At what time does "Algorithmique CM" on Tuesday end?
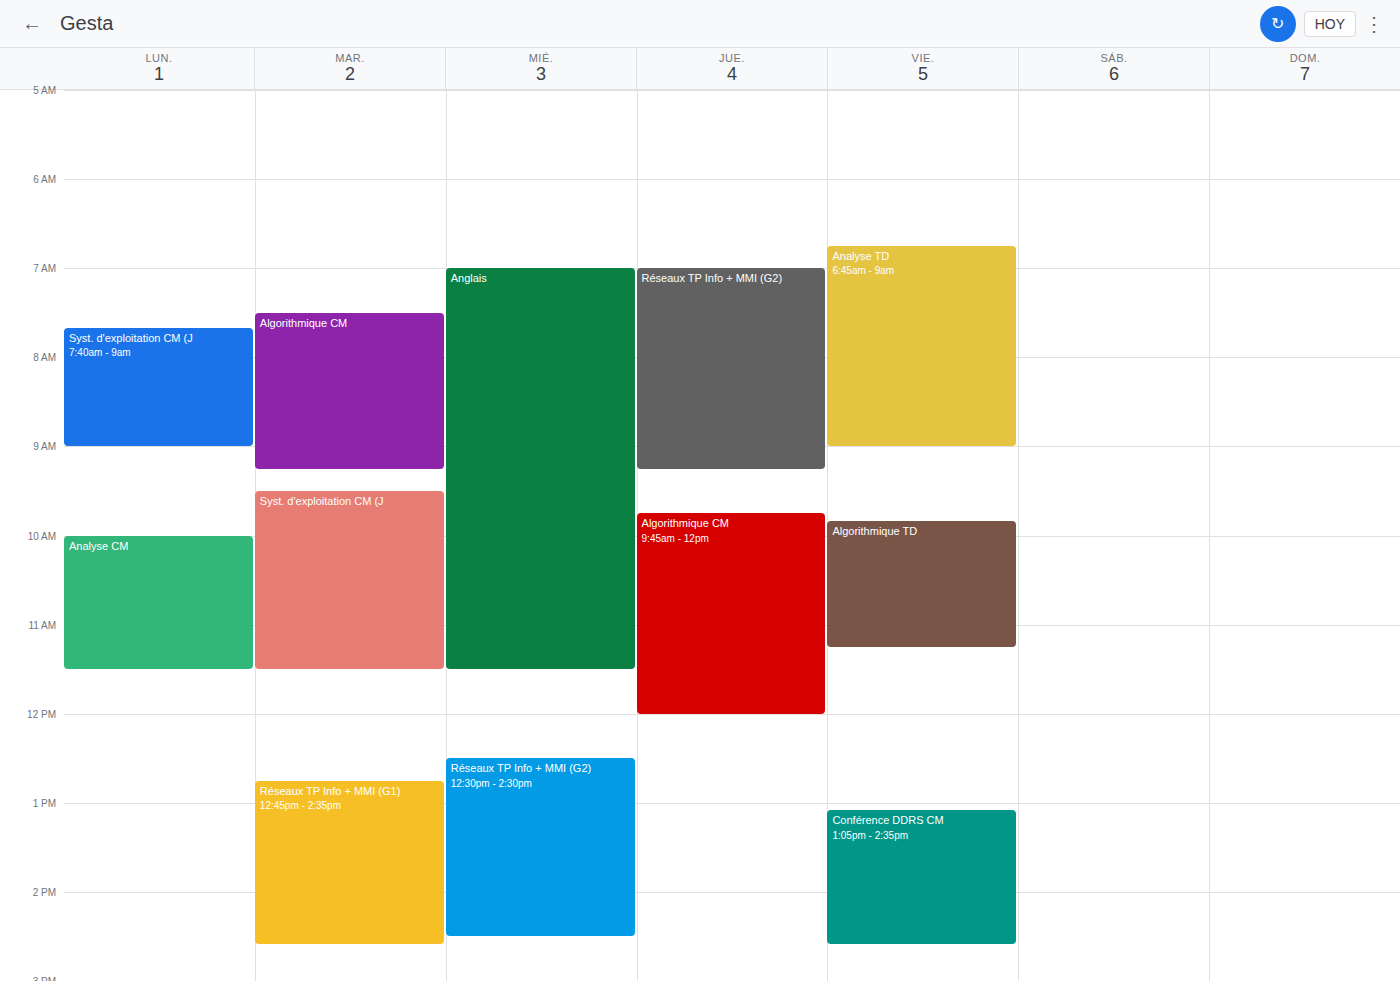
09:15